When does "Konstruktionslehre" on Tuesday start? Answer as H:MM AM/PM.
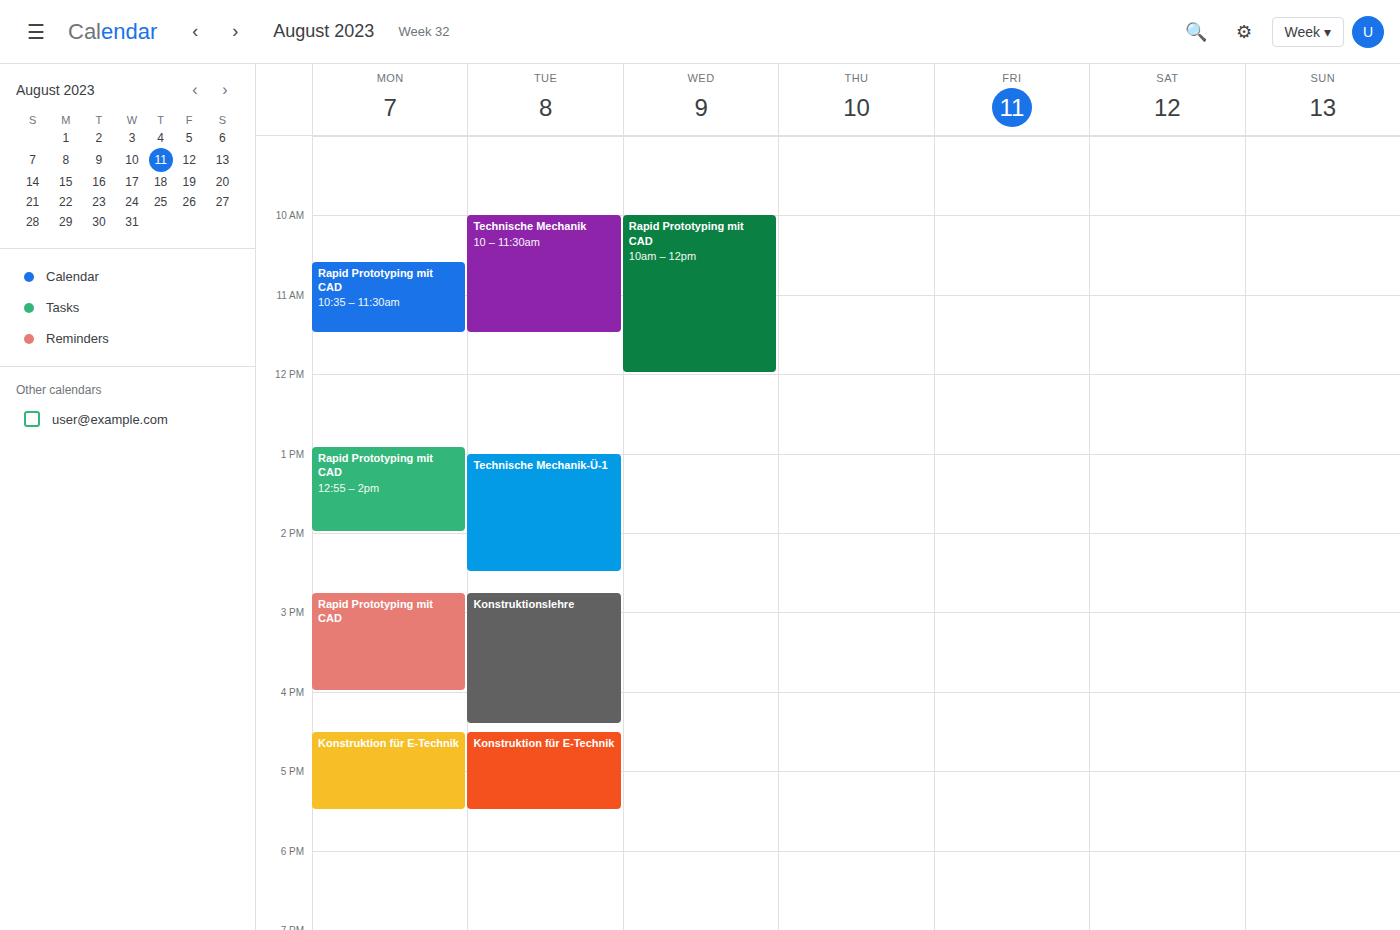
2:45 PM